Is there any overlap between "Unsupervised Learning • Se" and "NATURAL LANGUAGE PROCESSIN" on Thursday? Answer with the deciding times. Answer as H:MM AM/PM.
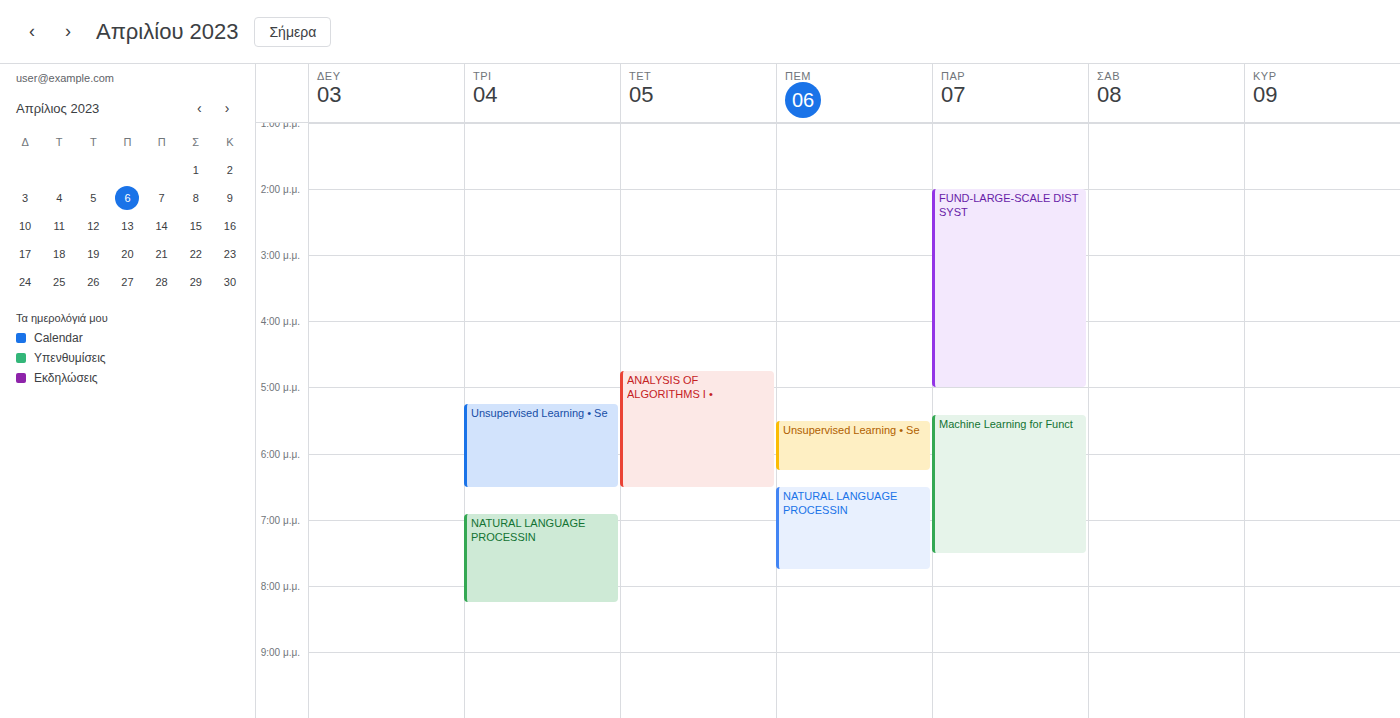
"Unsupervised Learning • Se" ends at 6:15 PM and "NATURAL LANGUAGE PROCESSIN" starts at 6:30 PM -- no overlap.